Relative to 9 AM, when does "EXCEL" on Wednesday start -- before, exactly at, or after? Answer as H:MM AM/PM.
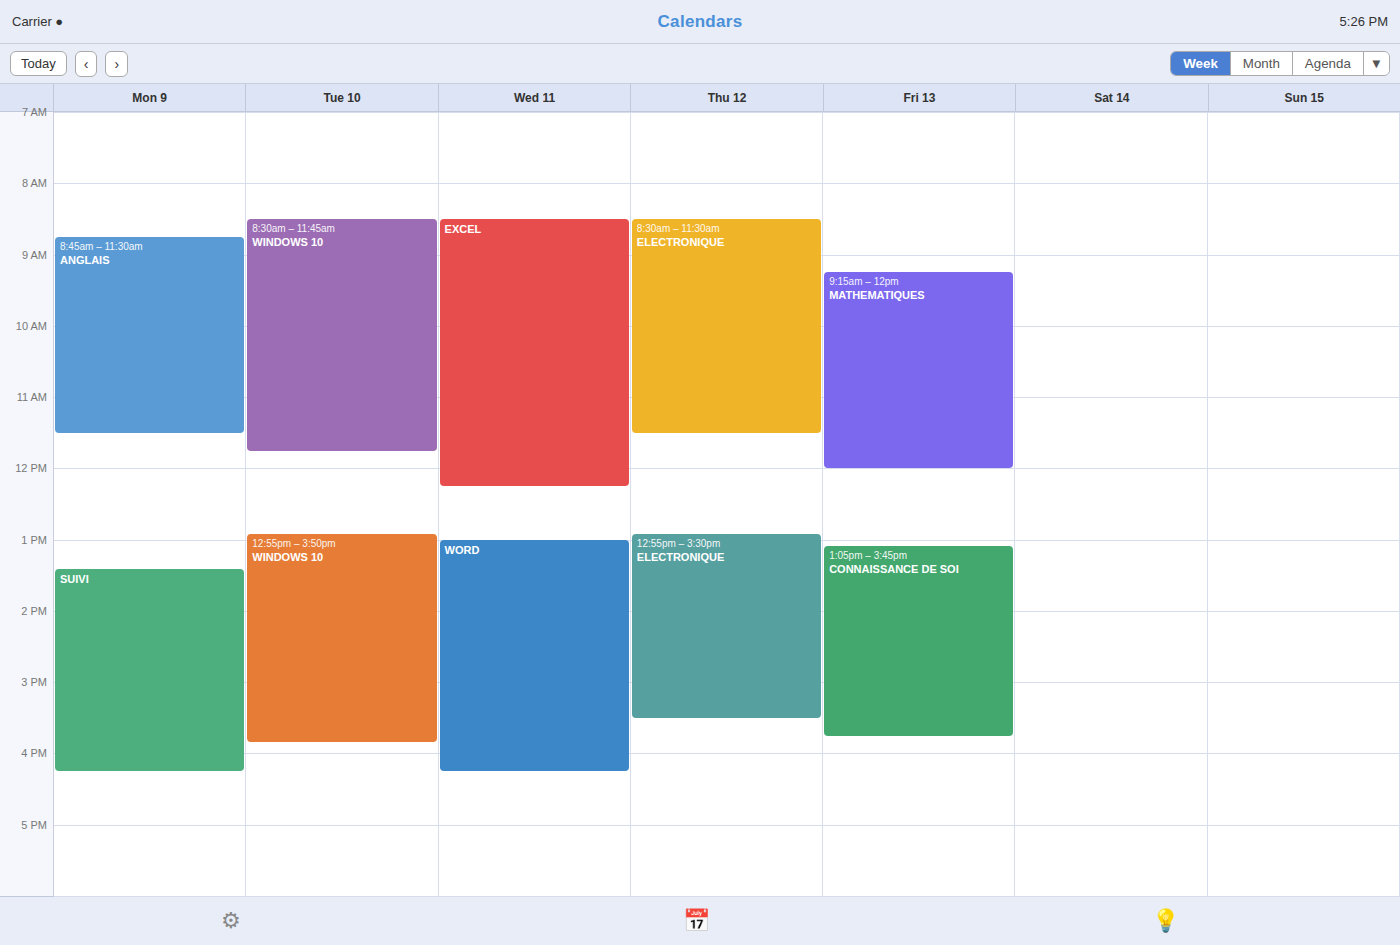
8:30 AM -- before 9 AM, 30 minutes above the 9 AM line.